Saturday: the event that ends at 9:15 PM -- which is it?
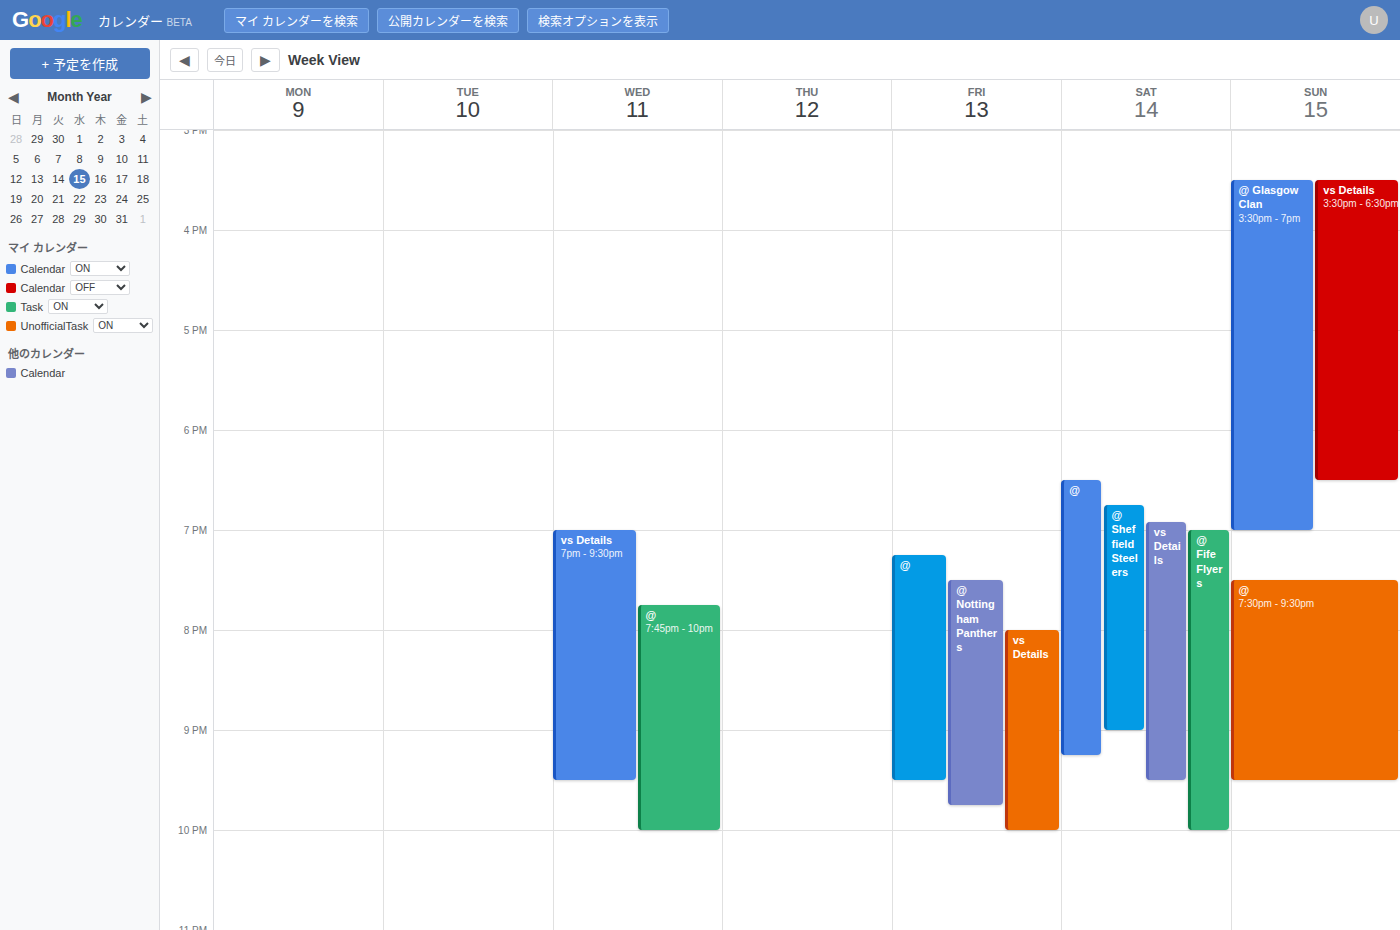
"@"